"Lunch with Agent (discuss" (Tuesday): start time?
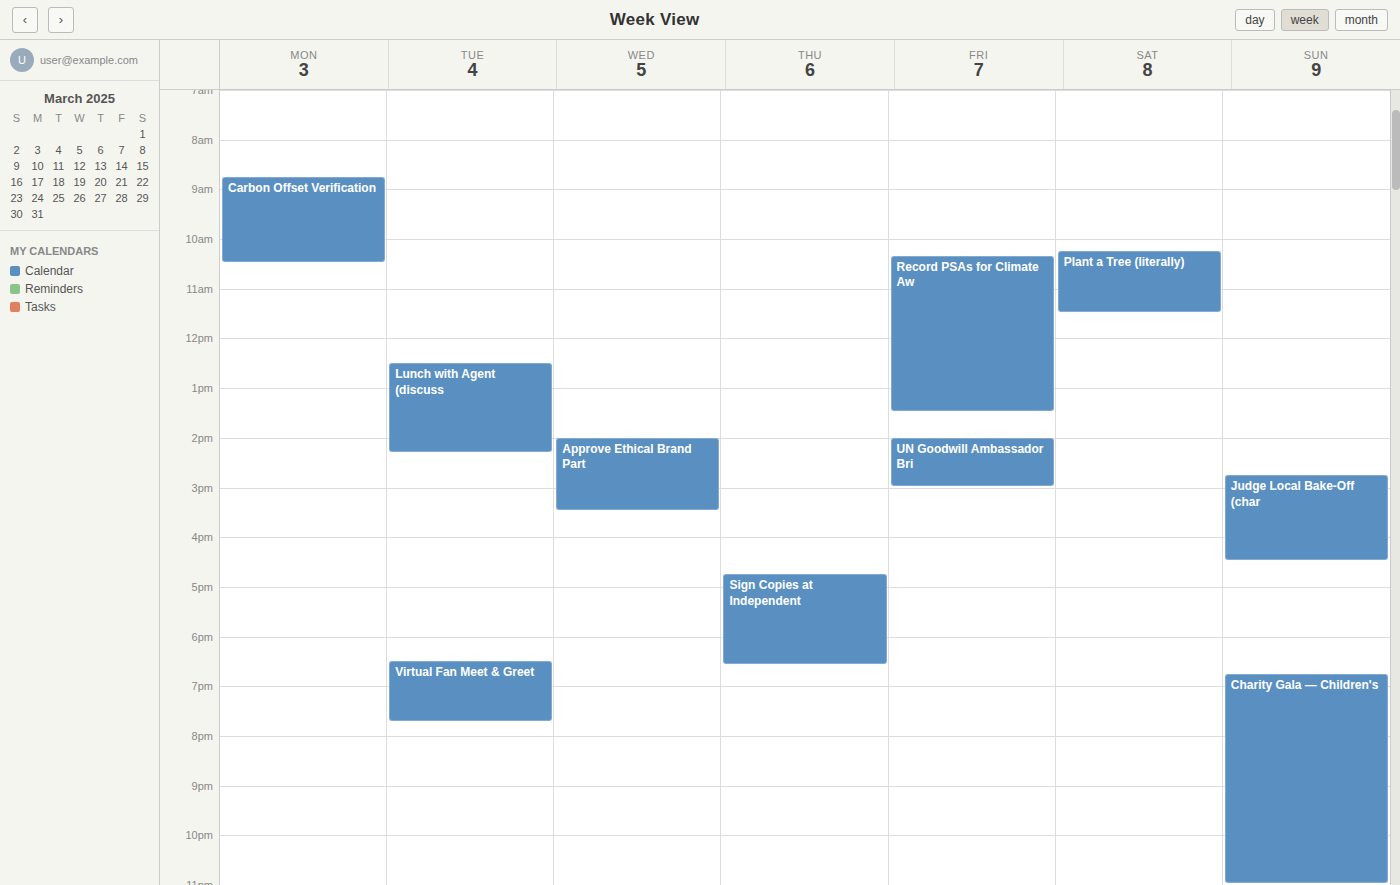
12:30 PM